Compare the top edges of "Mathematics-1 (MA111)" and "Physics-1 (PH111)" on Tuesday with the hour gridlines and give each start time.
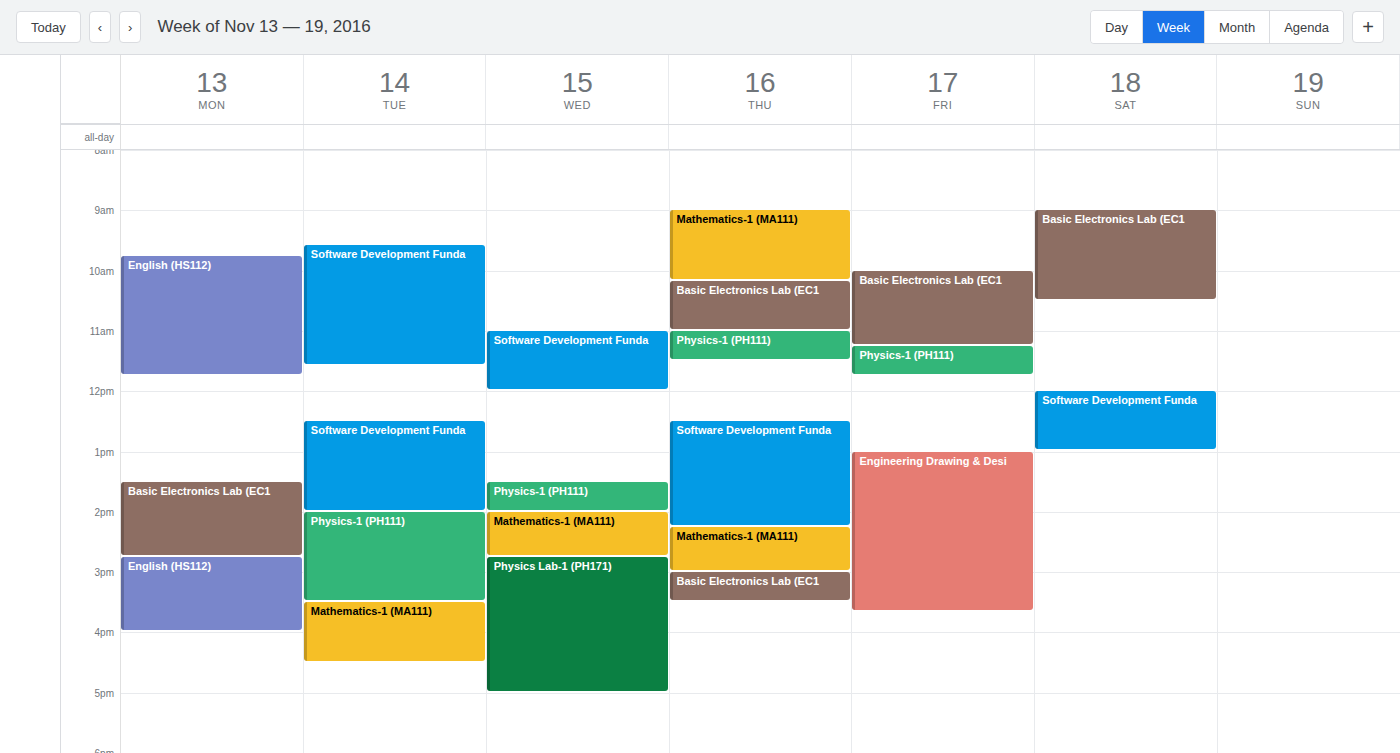
"Mathematics-1 (MA111)": 3:30 PM, halfway between the 3 PM and 4 PM lines. "Physics-1 (PH111)": 2:00 PM, exactly on the 2 PM line.